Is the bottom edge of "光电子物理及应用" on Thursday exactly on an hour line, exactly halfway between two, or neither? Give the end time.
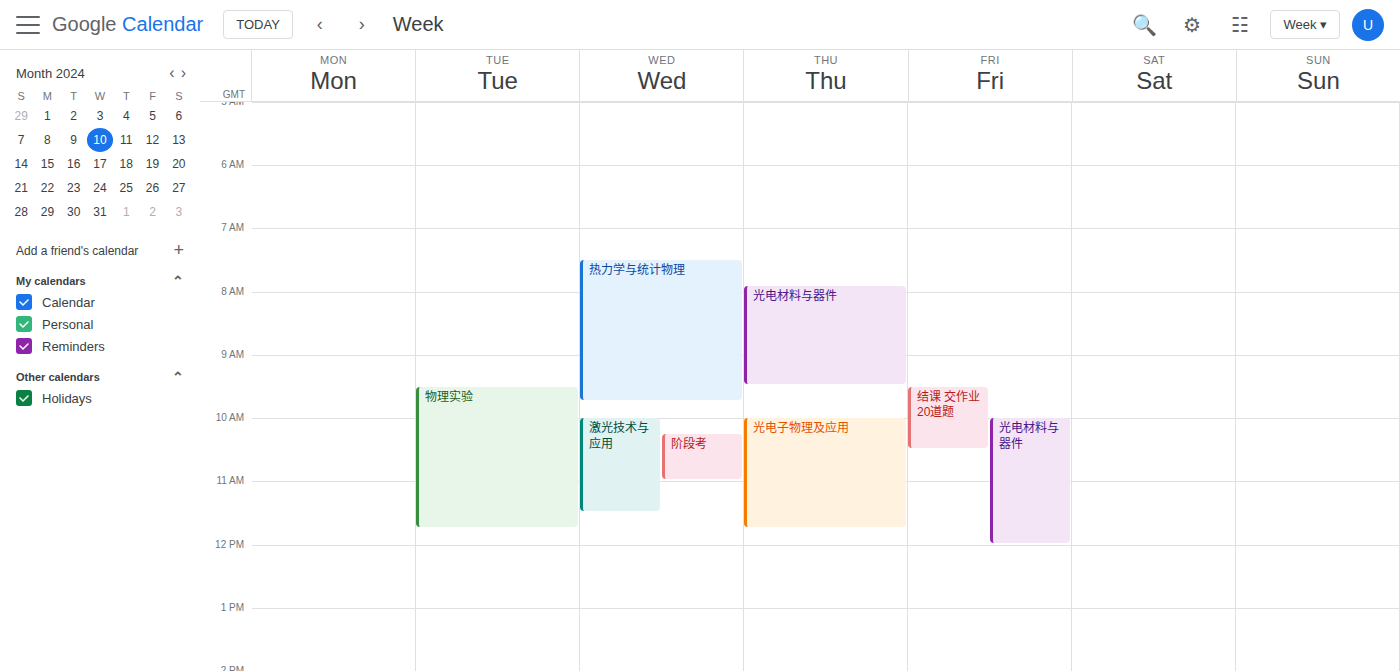
11:45 -- neither: three quarters of the way from the 11:00 line to the 12:00 line.